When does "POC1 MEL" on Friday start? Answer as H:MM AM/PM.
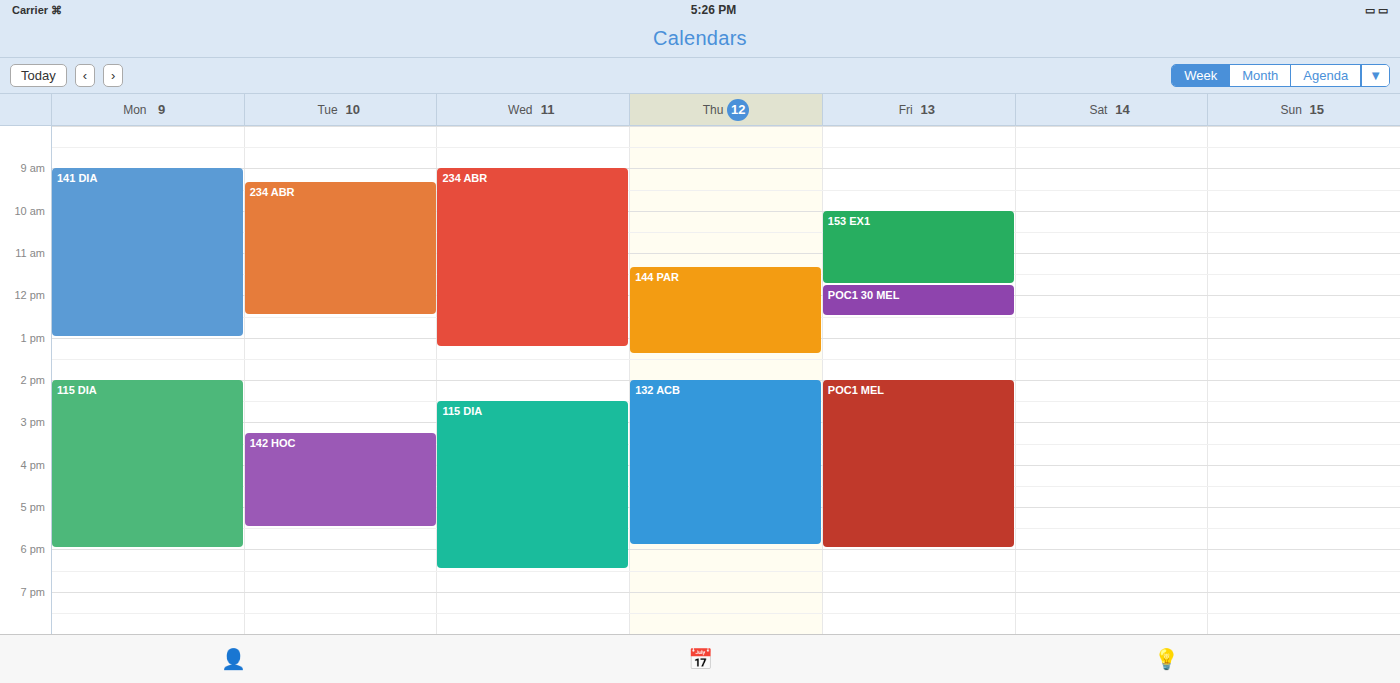
2:00 PM